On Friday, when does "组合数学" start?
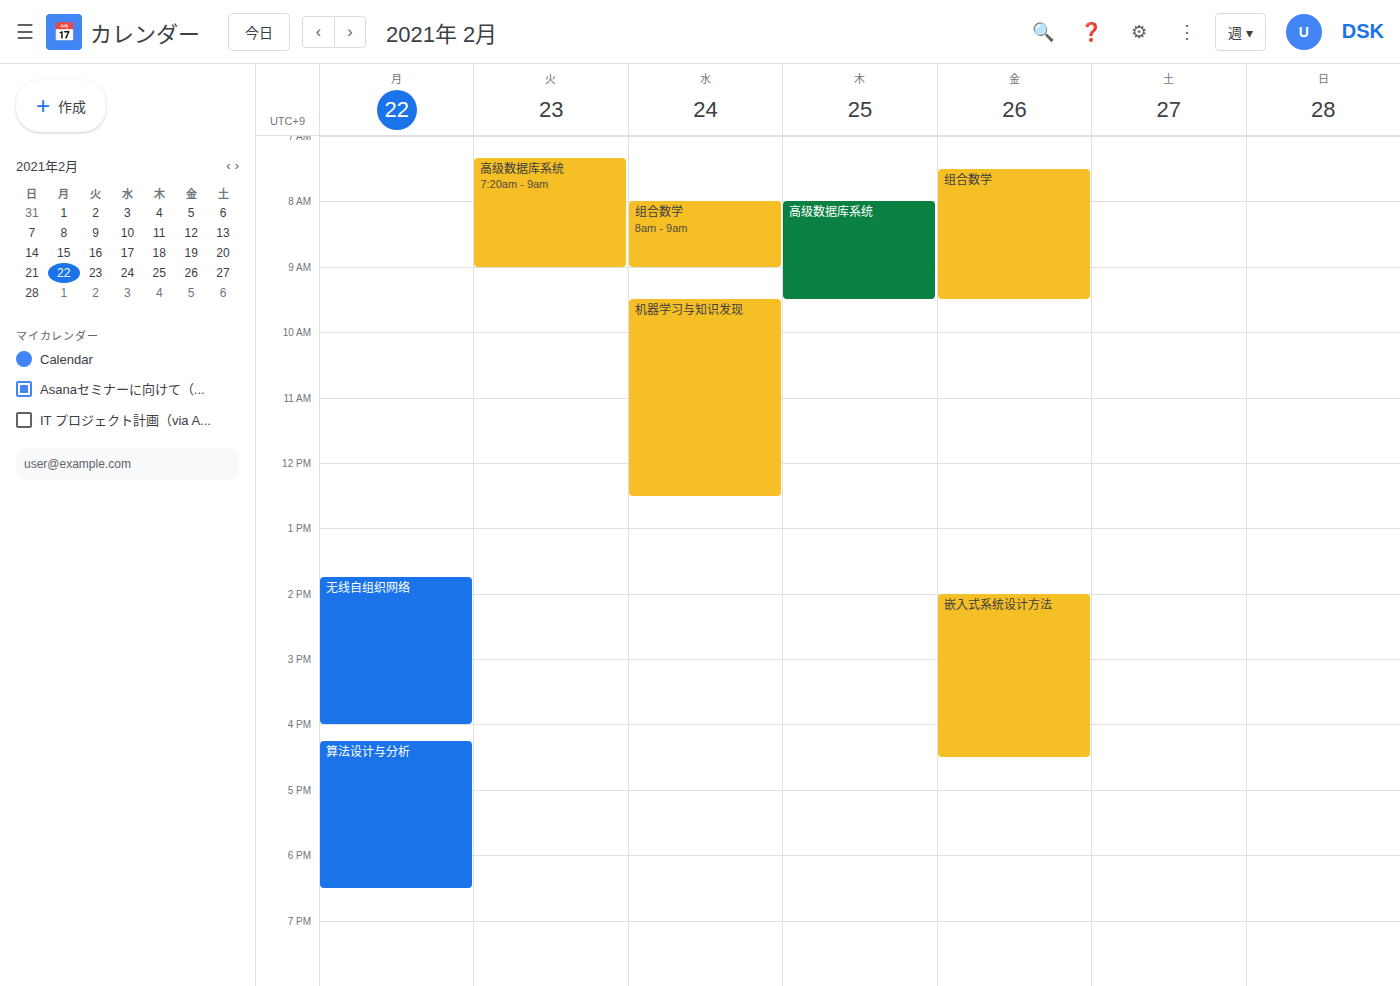
7:30 AM